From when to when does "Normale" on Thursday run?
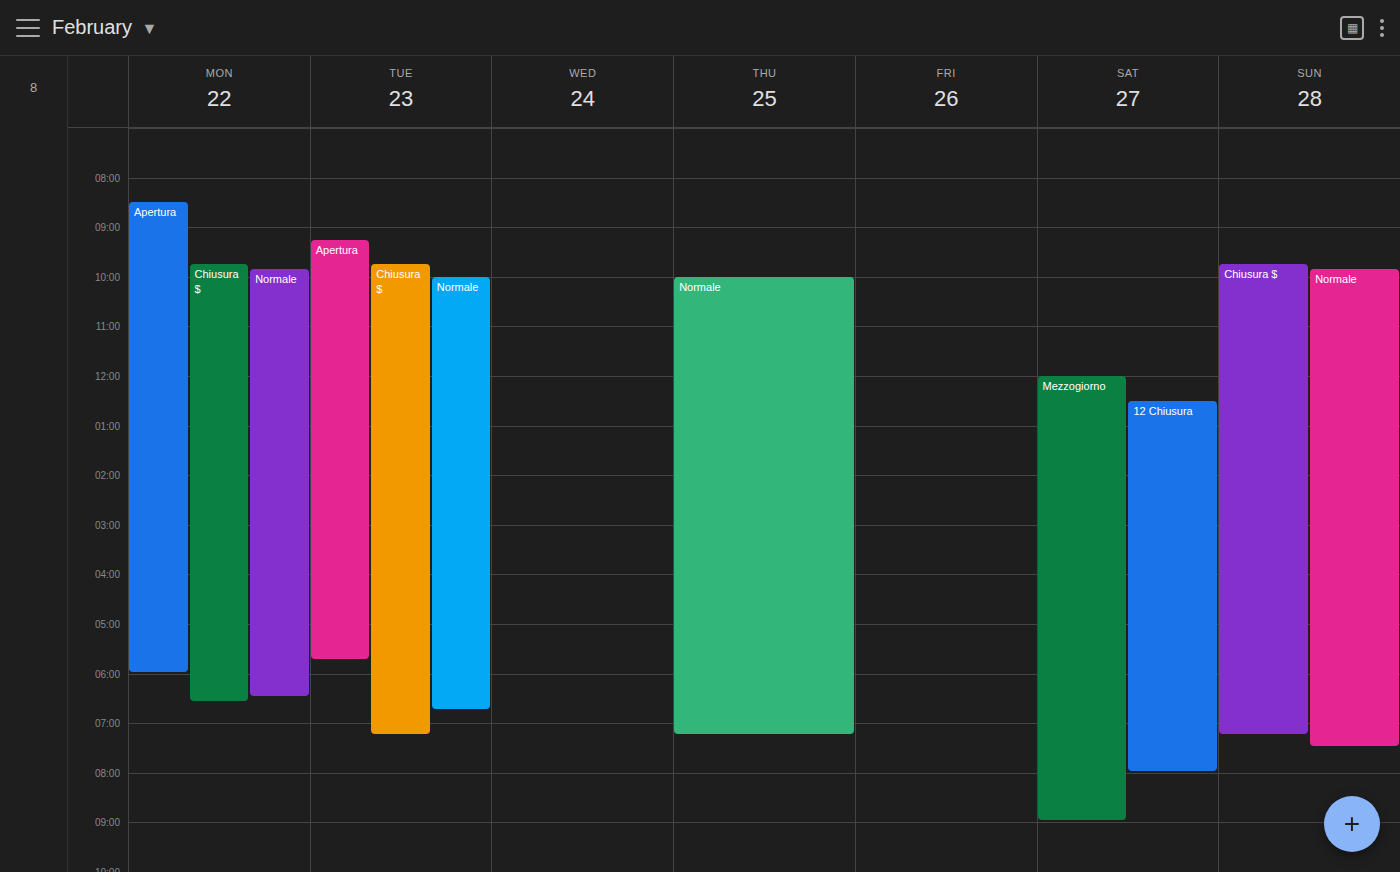
10:00 AM to 7:15 PM